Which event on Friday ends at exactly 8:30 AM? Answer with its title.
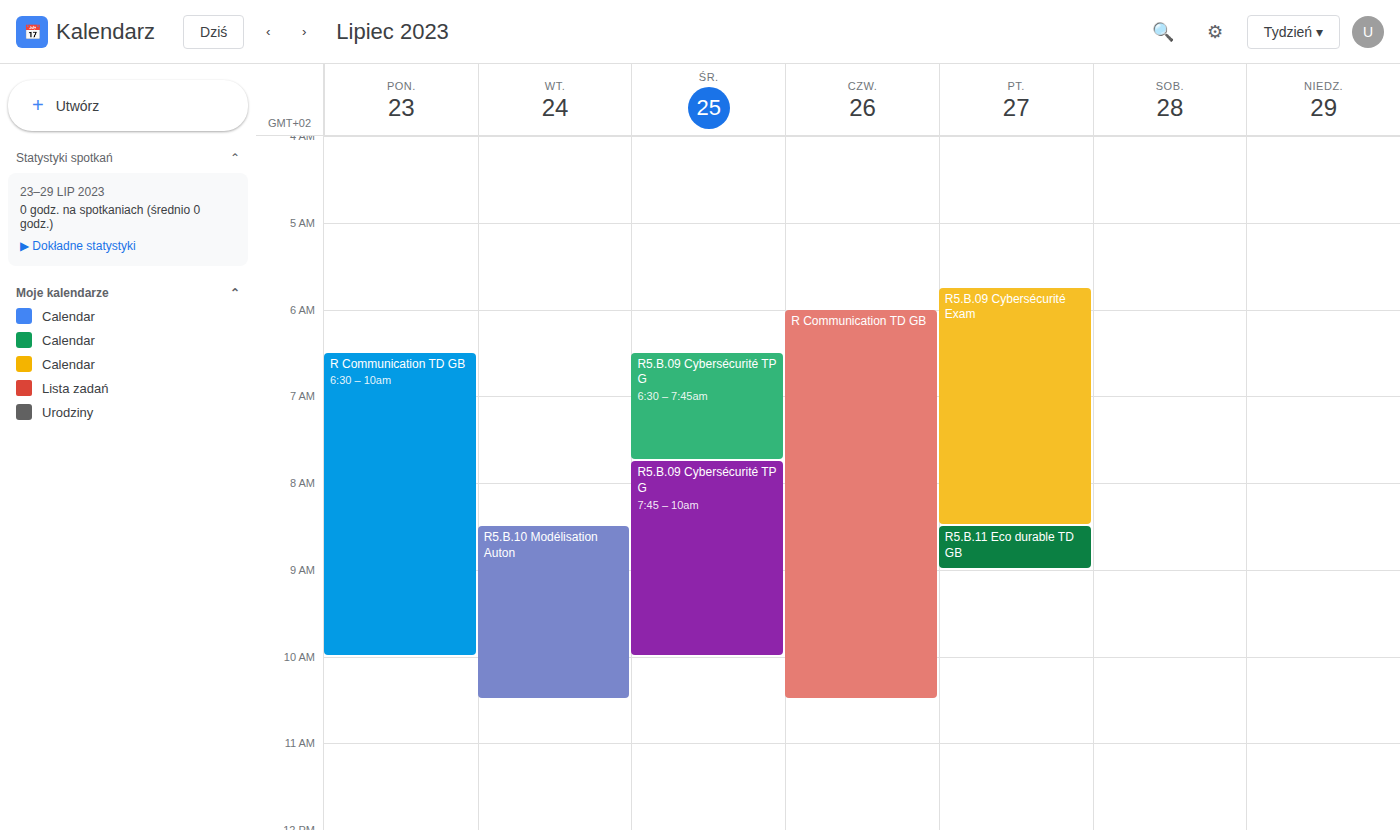
"R5.B.09 Cybersécurité Exam"